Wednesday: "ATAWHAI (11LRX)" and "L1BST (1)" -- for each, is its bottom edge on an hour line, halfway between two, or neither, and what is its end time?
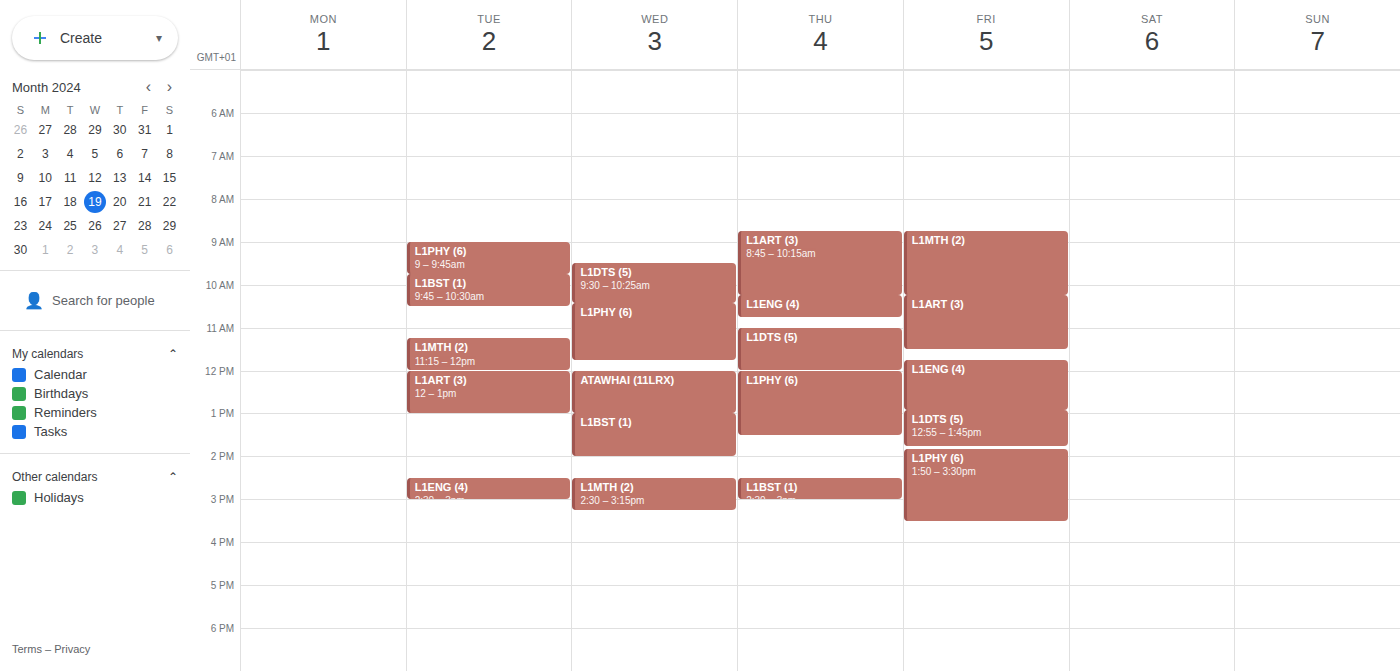
"ATAWHAI (11LRX)": 1:00 PM, exactly on the 1 PM line. "L1BST (1)": 2:00 PM, exactly on the 2 PM line.